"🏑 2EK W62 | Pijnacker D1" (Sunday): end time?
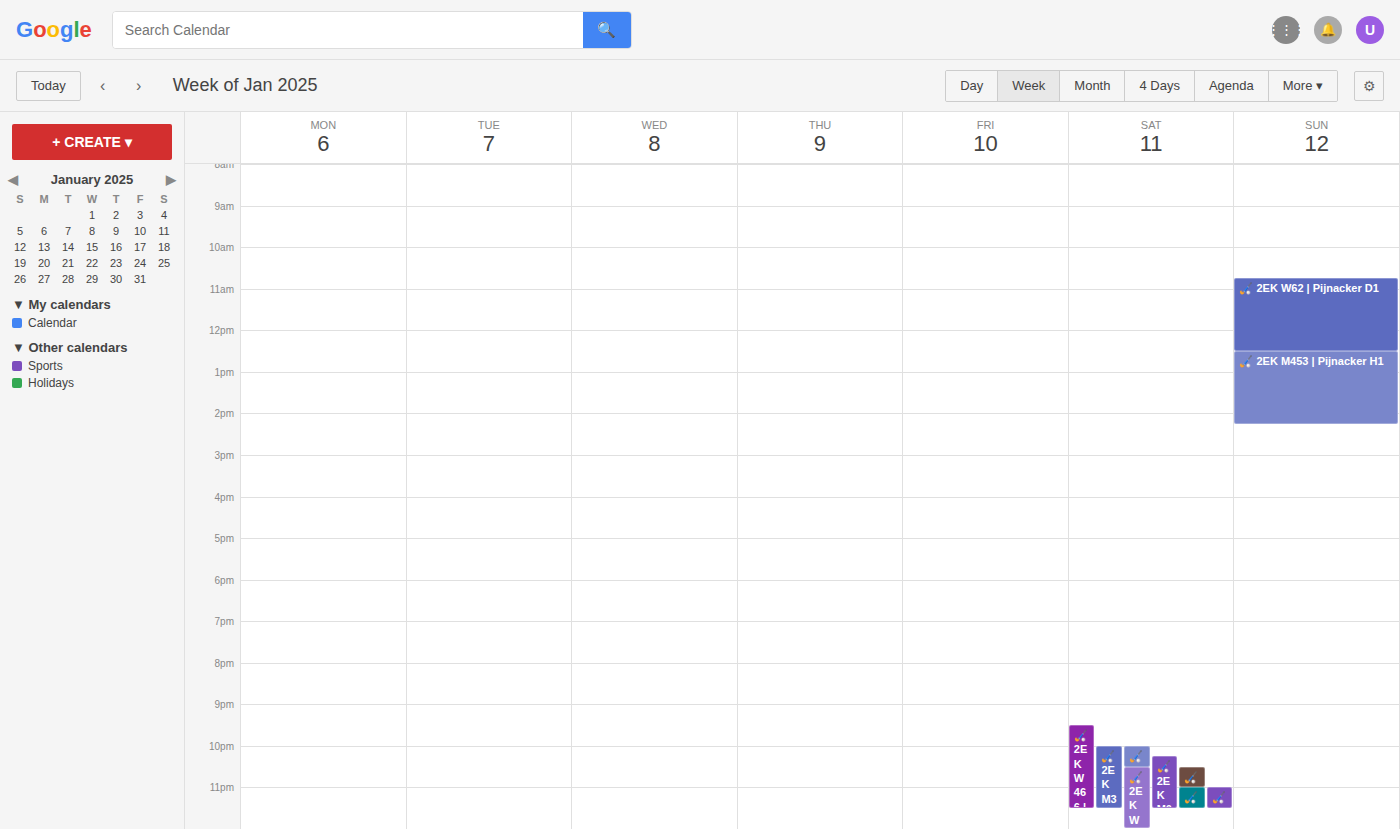
12:30 PM